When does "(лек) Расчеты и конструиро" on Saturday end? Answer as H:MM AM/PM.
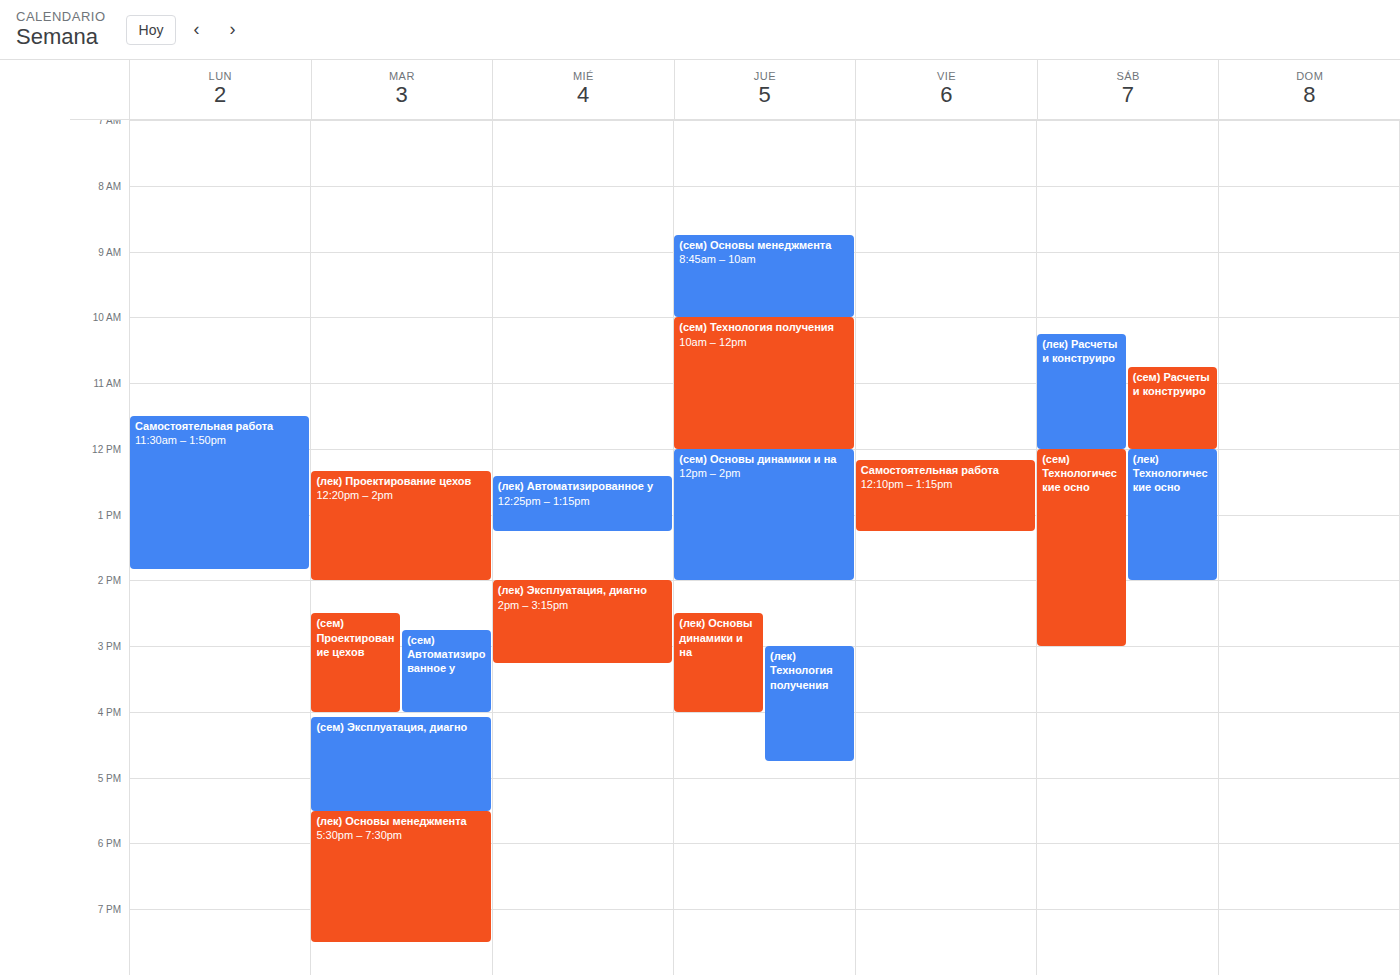
12:00 PM